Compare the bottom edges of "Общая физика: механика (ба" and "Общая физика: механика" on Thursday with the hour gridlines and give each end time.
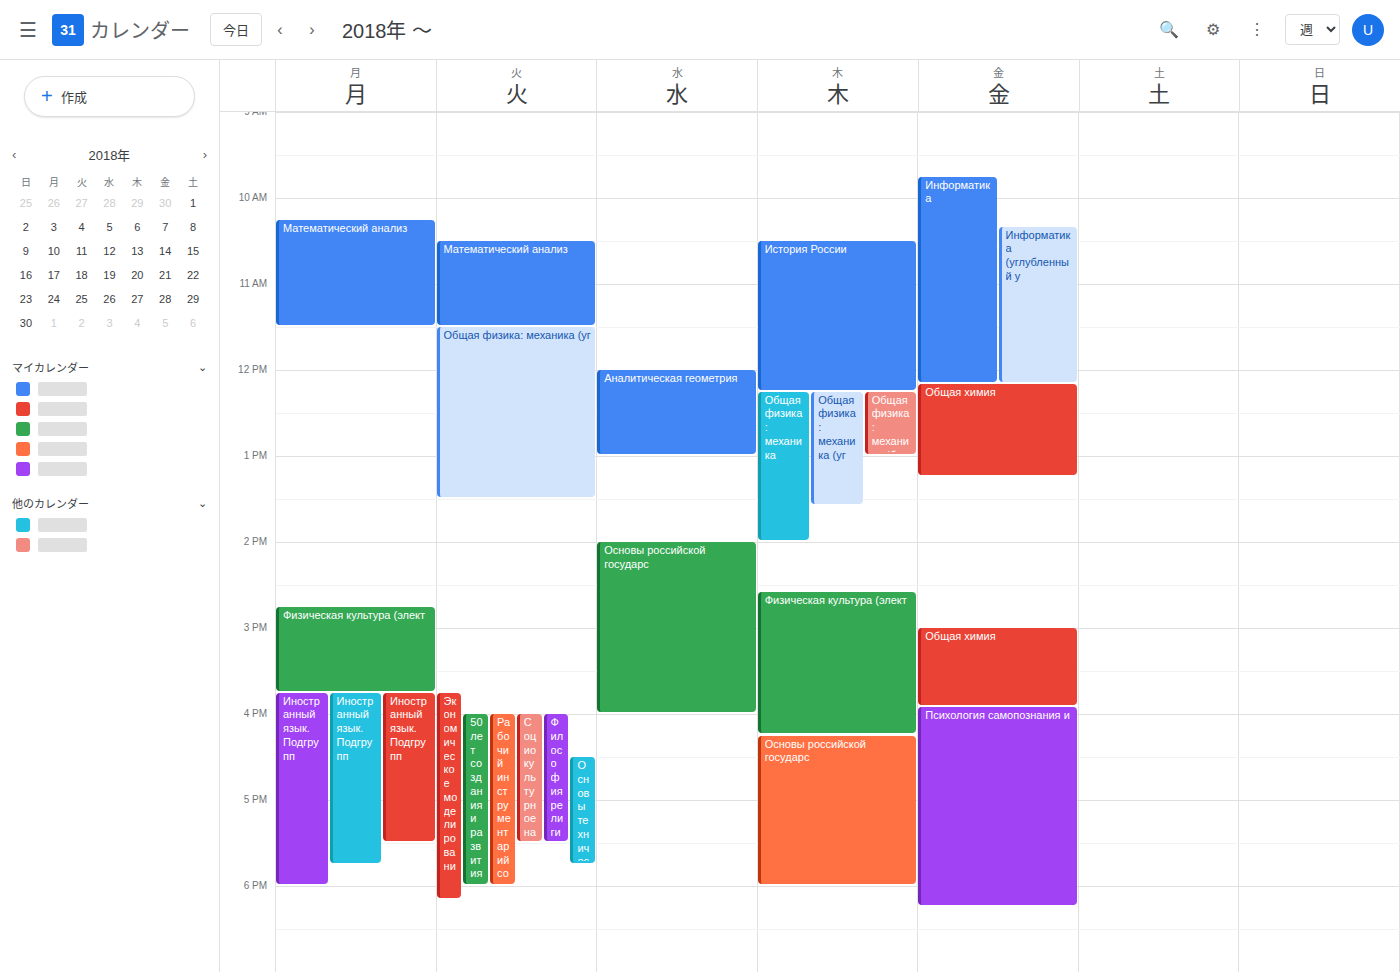
"Общая физика: механика (ба": 13:00, exactly on the 13:00 line. "Общая физика: механика": 14:00, exactly on the 14:00 line.